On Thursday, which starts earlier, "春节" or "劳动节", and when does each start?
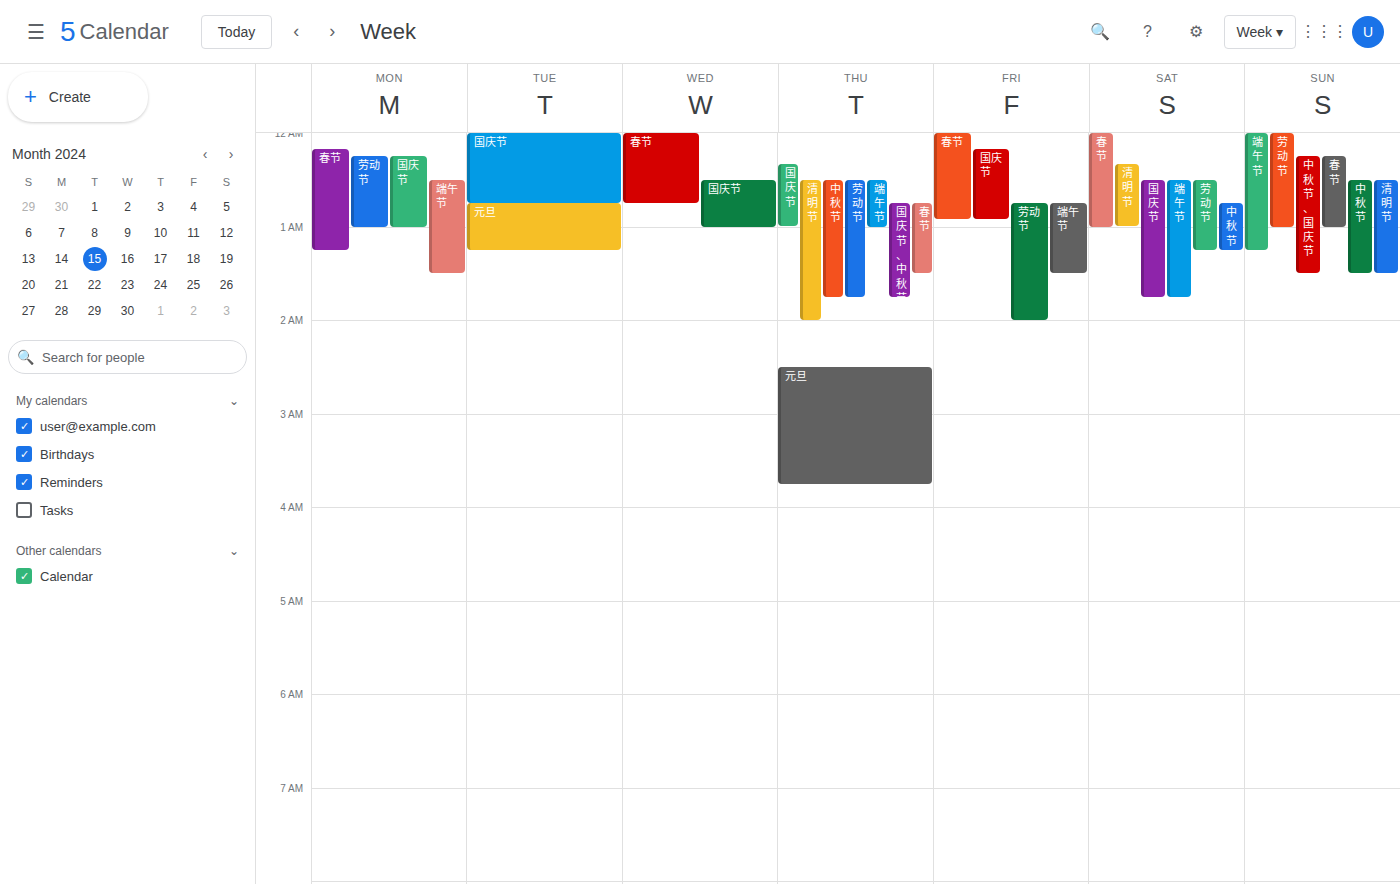
"劳动节" 12:30 AM; "春节" 12:45 AM.